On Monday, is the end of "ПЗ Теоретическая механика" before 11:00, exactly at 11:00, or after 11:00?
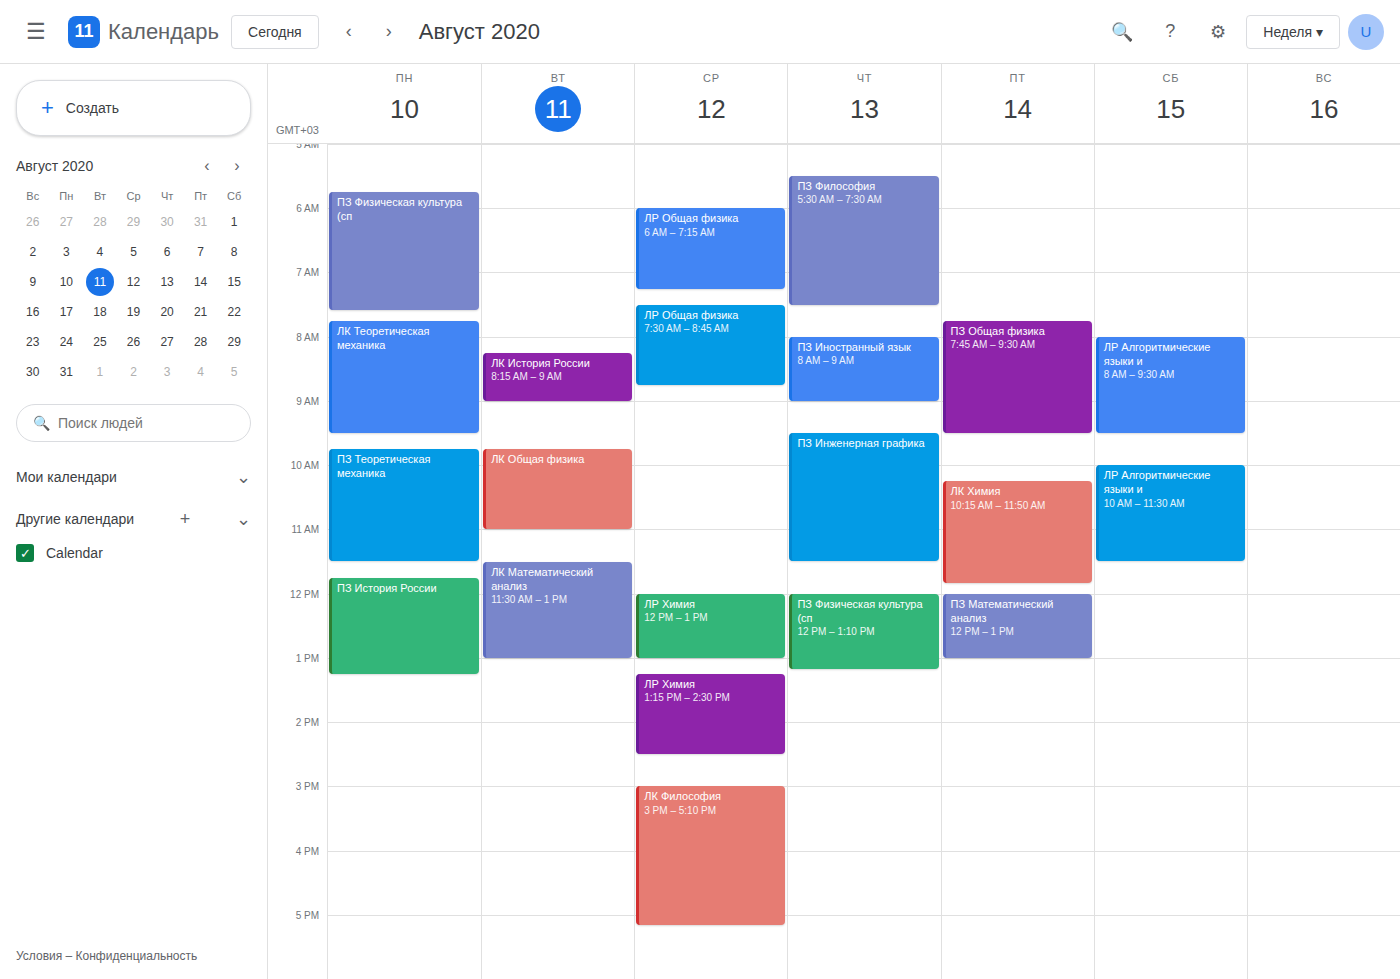
11:30 -- after 11:00, 30 minutes below the 11:00 line.